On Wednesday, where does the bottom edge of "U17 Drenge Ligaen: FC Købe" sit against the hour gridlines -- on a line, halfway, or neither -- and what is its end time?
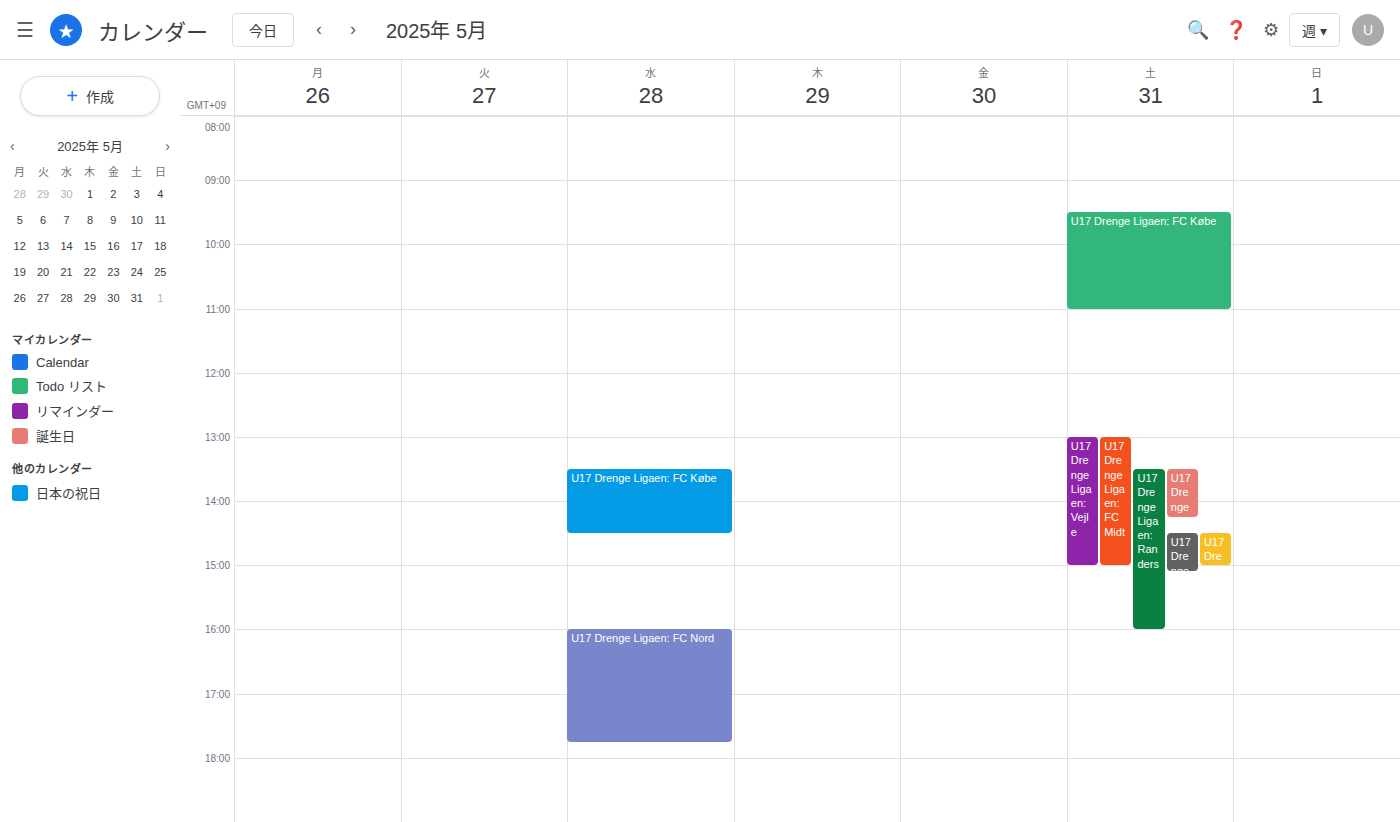
2:30 PM -- halfway between the 2 PM and 3 PM lines.